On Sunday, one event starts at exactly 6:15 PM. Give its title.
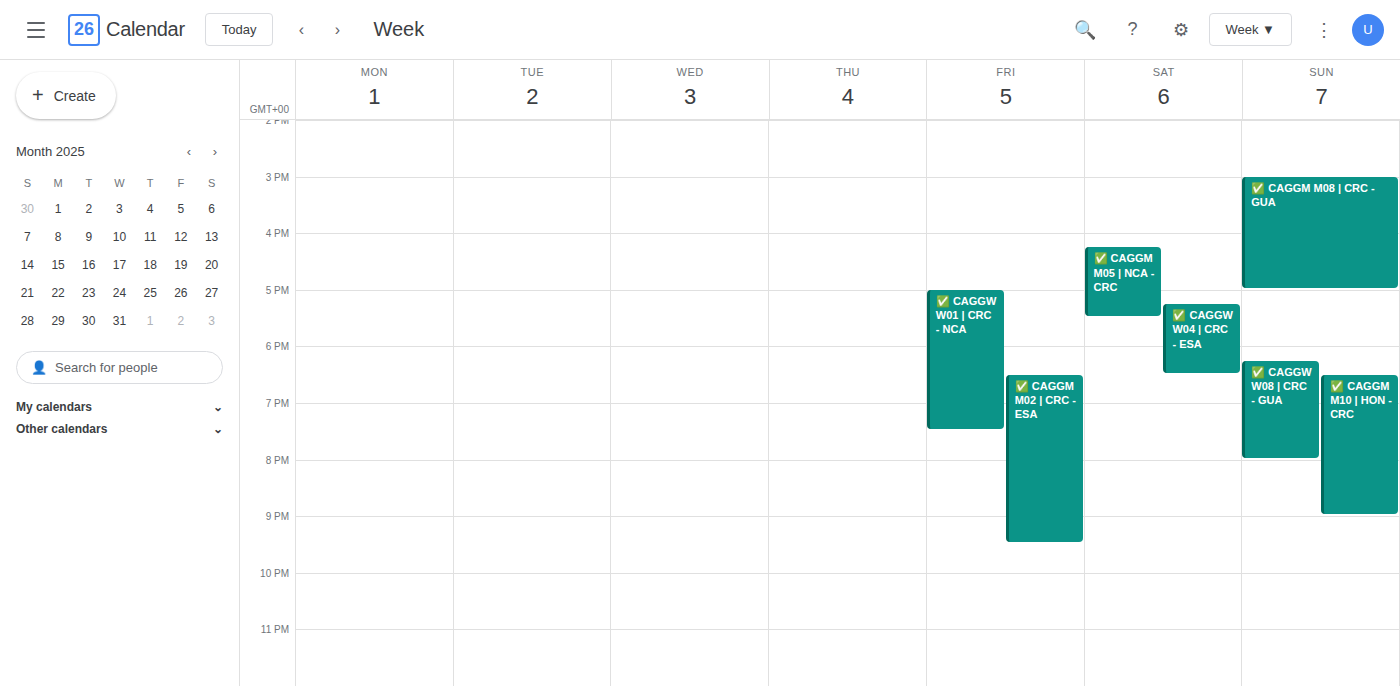
"✅ CAGGW W08 | CRC - GUA"